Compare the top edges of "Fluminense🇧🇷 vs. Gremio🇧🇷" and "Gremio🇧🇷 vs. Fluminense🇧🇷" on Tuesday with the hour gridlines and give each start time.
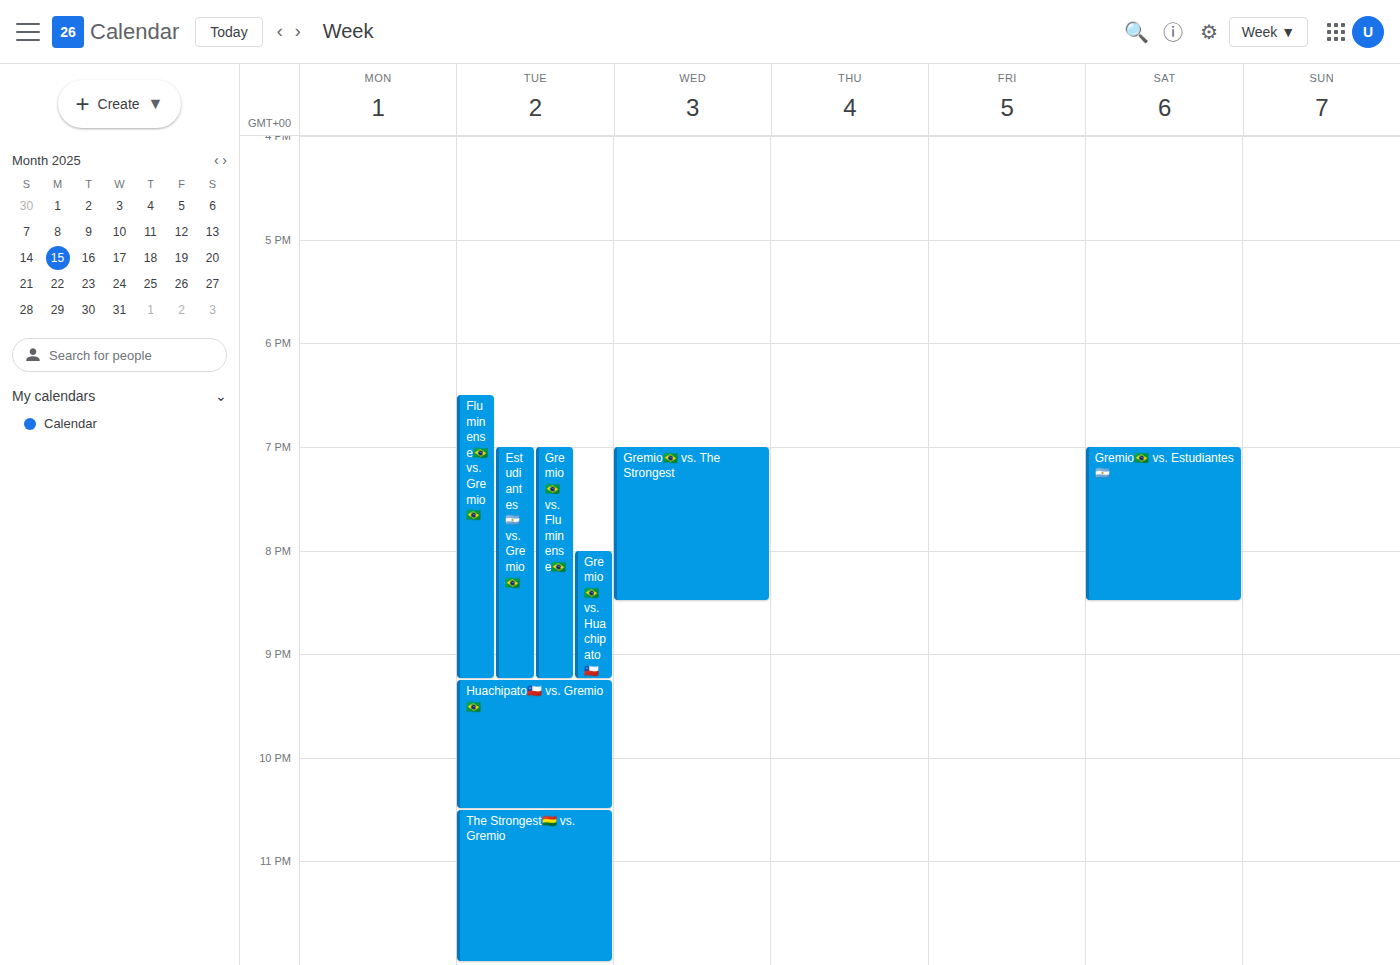
"Fluminense🇧🇷 vs. Gremio🇧🇷": 6:30 PM, halfway between the 6 PM and 7 PM lines. "Gremio🇧🇷 vs. Fluminense🇧🇷": 7:00 PM, exactly on the 7 PM line.